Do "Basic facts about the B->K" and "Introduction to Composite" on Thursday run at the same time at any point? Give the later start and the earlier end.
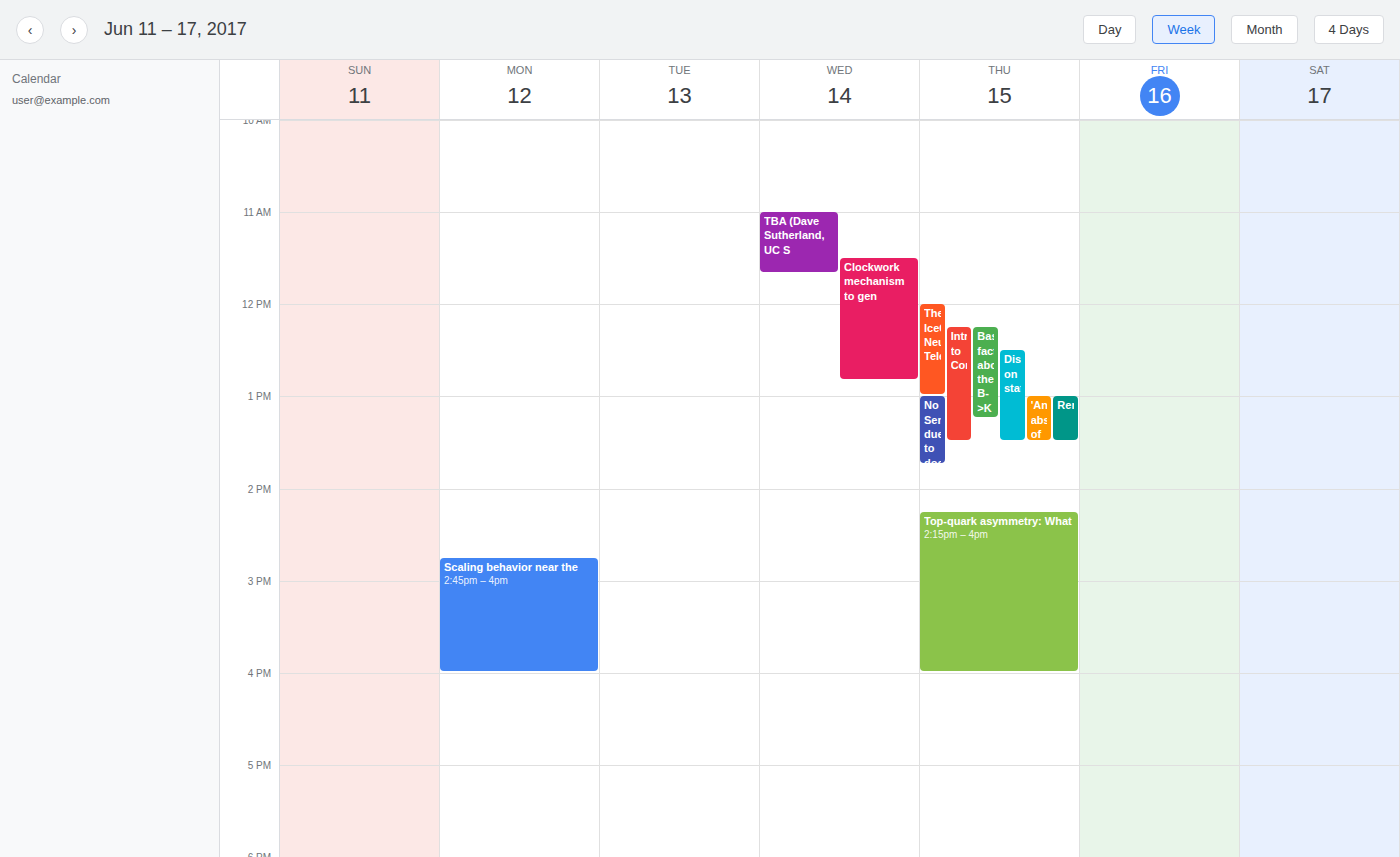
"Basic facts about the B->K" runs 12:15 PM to 1:15 PM, inside "Introduction to Composite" -- they overlap.